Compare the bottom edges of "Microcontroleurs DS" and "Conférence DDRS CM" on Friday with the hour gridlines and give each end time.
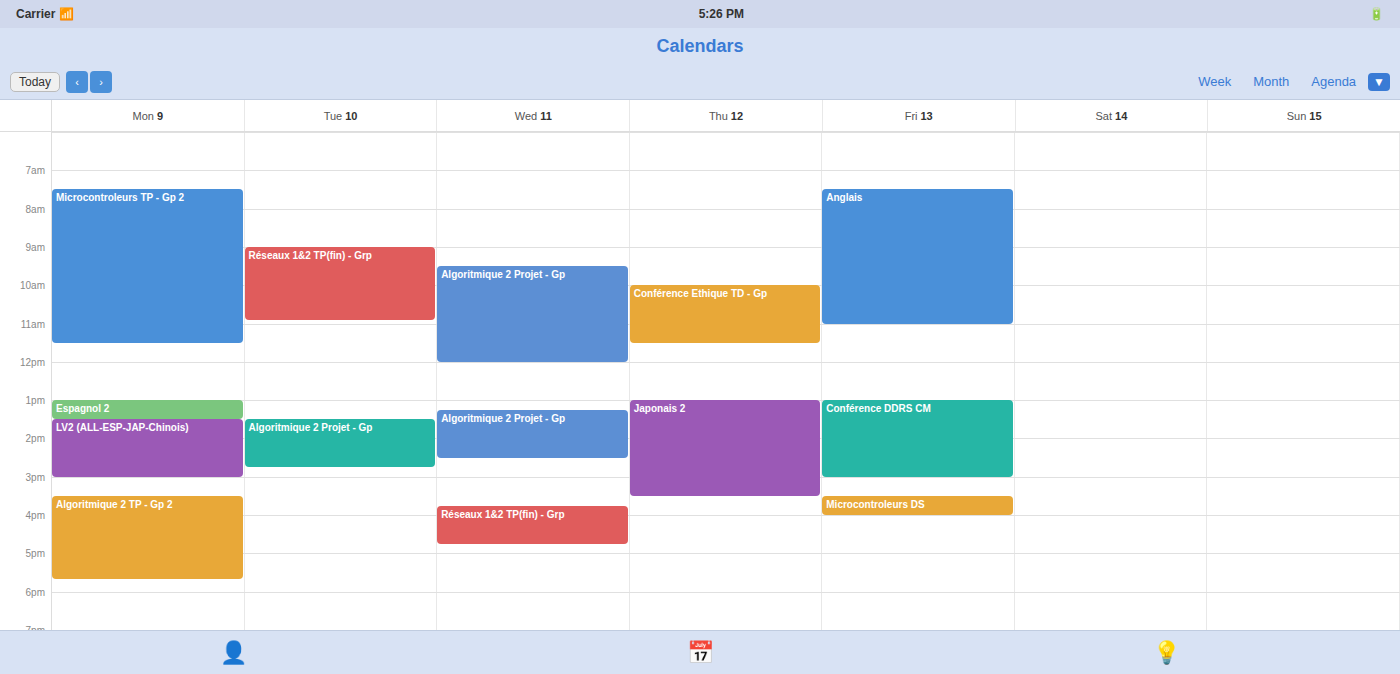
"Microcontroleurs DS": 4:00 PM, exactly on the 4 PM line. "Conférence DDRS CM": 3:00 PM, exactly on the 3 PM line.